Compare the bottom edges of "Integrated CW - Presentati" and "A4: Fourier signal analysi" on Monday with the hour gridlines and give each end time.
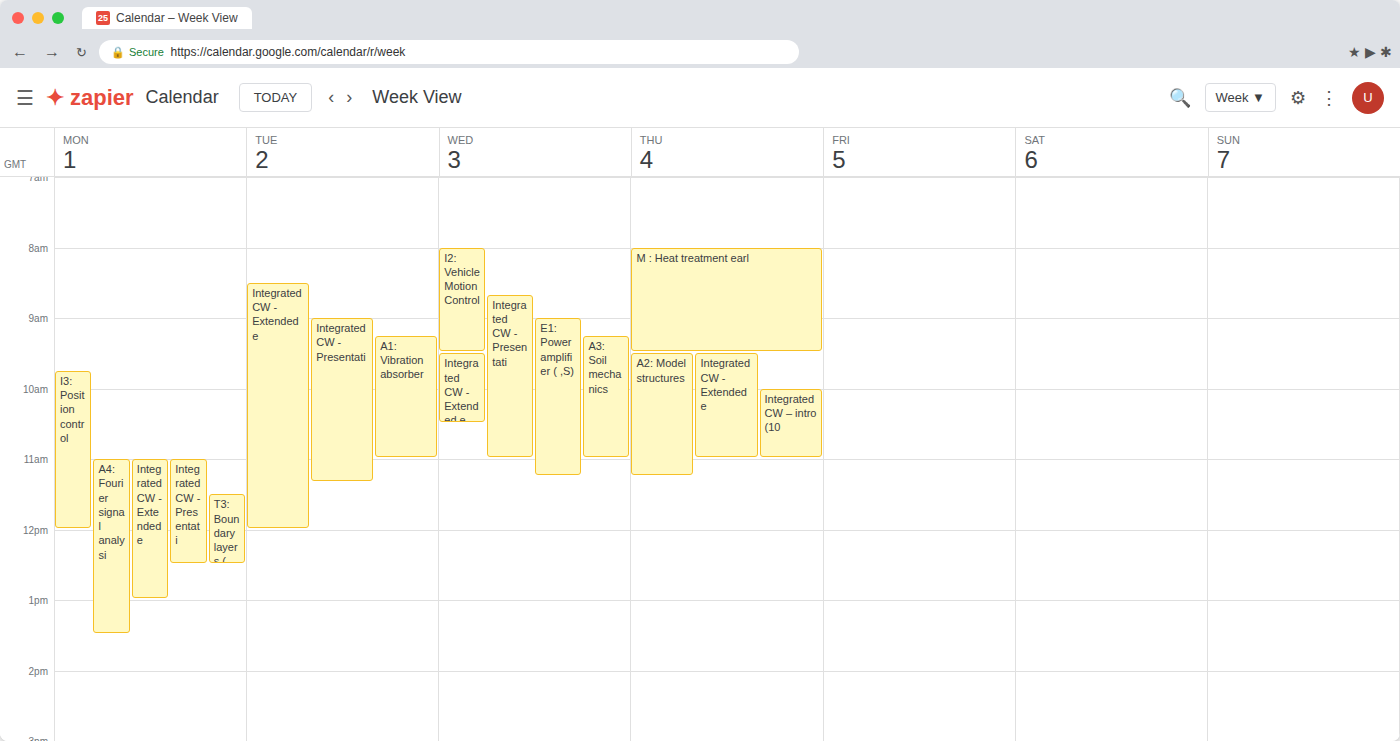
"Integrated CW - Presentati": 12:30, halfway between the 12:00 and 13:00 lines. "A4: Fourier signal analysi": 13:30, halfway between the 13:00 and 14:00 lines.